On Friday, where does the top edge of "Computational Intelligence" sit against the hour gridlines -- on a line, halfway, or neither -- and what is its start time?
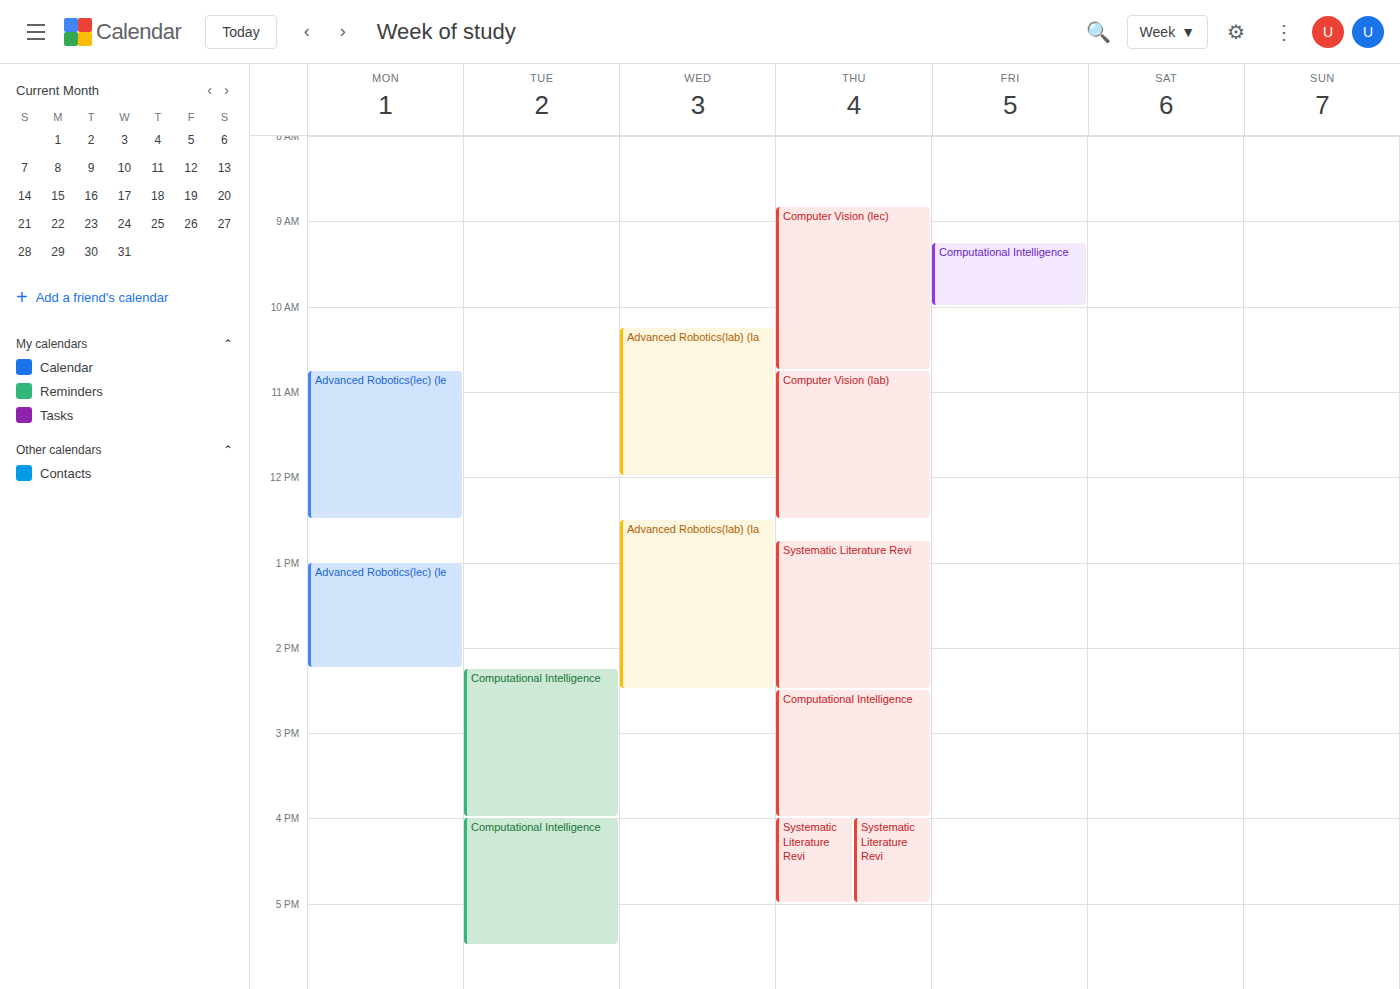
9:15 AM -- neither: a quarter of the way from the 9 AM line to the 10 AM line.